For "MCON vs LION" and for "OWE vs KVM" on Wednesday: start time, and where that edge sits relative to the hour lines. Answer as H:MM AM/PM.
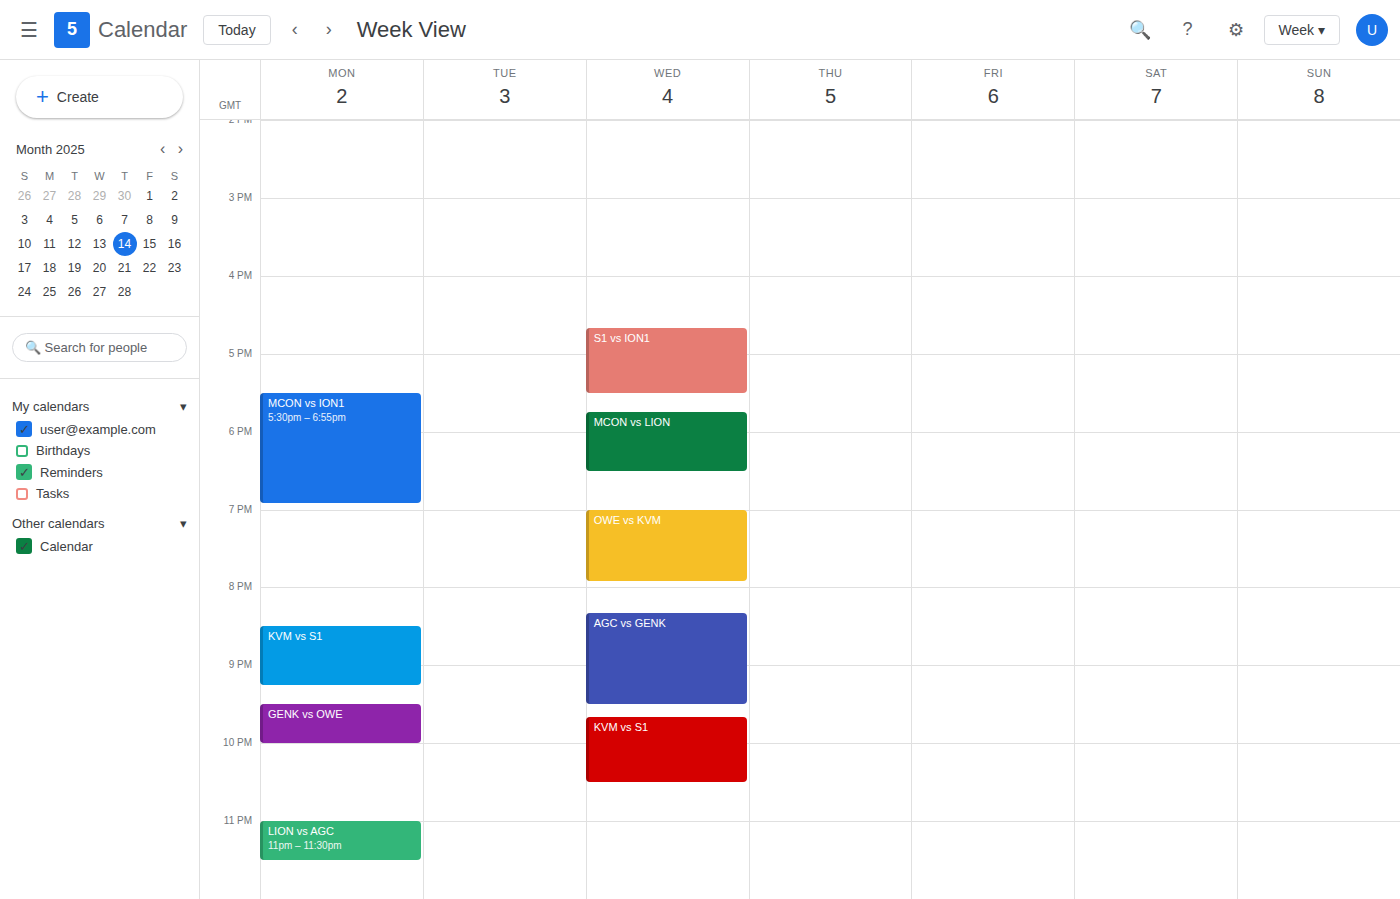
"MCON vs LION": 5:45 PM, neither: three quarters of the way from the 5 PM line to the 6 PM line. "OWE vs KVM": 7:00 PM, exactly on the 7 PM line.